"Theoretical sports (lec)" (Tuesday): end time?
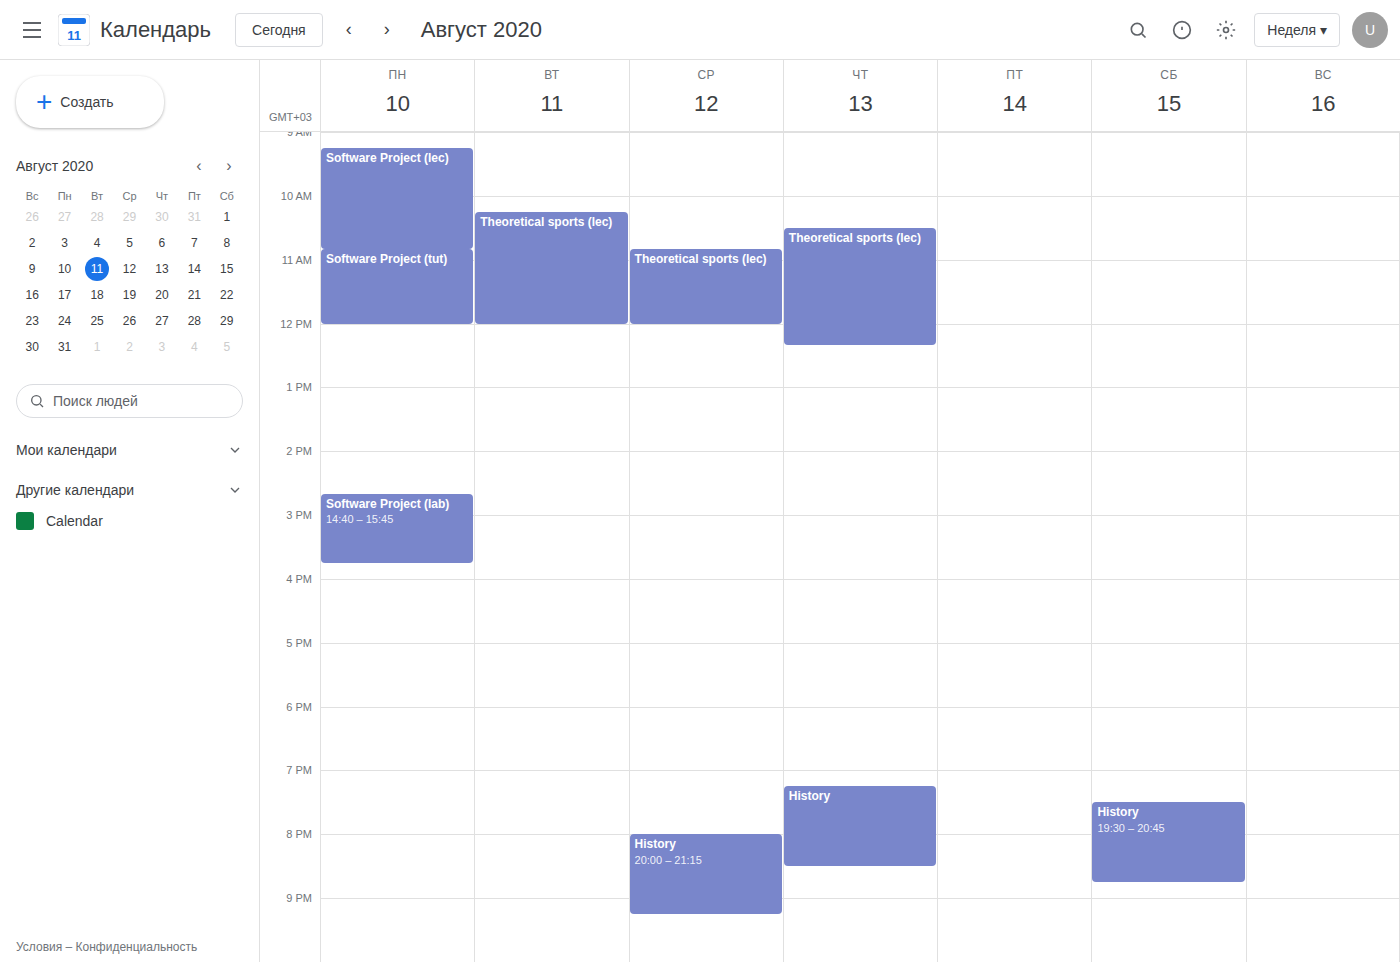
12:00 PM